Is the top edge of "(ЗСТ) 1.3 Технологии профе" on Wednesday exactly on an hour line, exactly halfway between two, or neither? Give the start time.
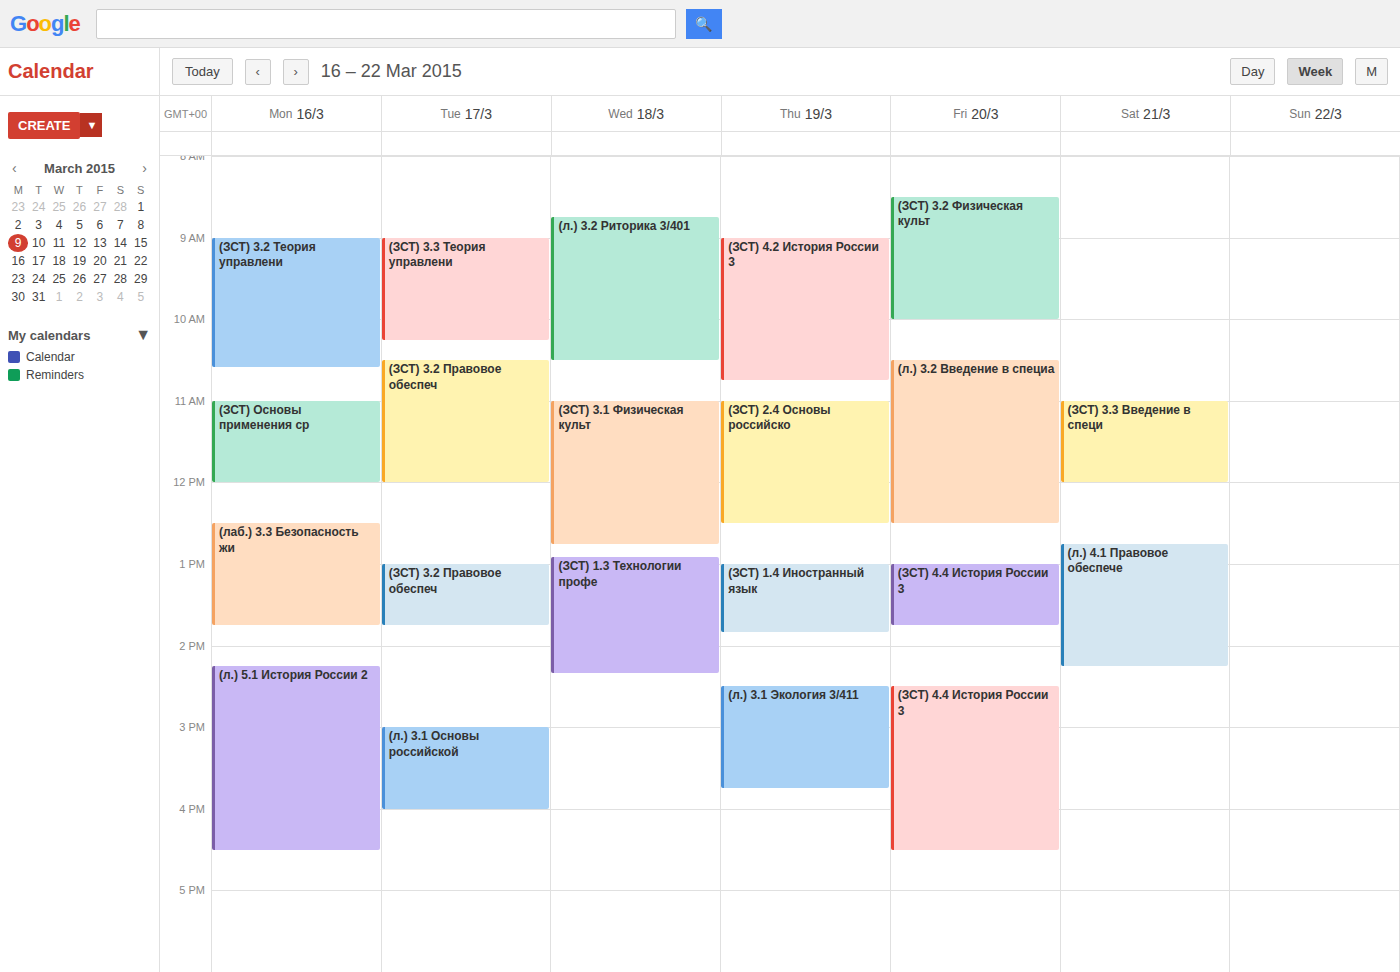
12:55 PM -- neither: 55 minutes below the 12 PM line and 5 minutes above the 1 PM line.